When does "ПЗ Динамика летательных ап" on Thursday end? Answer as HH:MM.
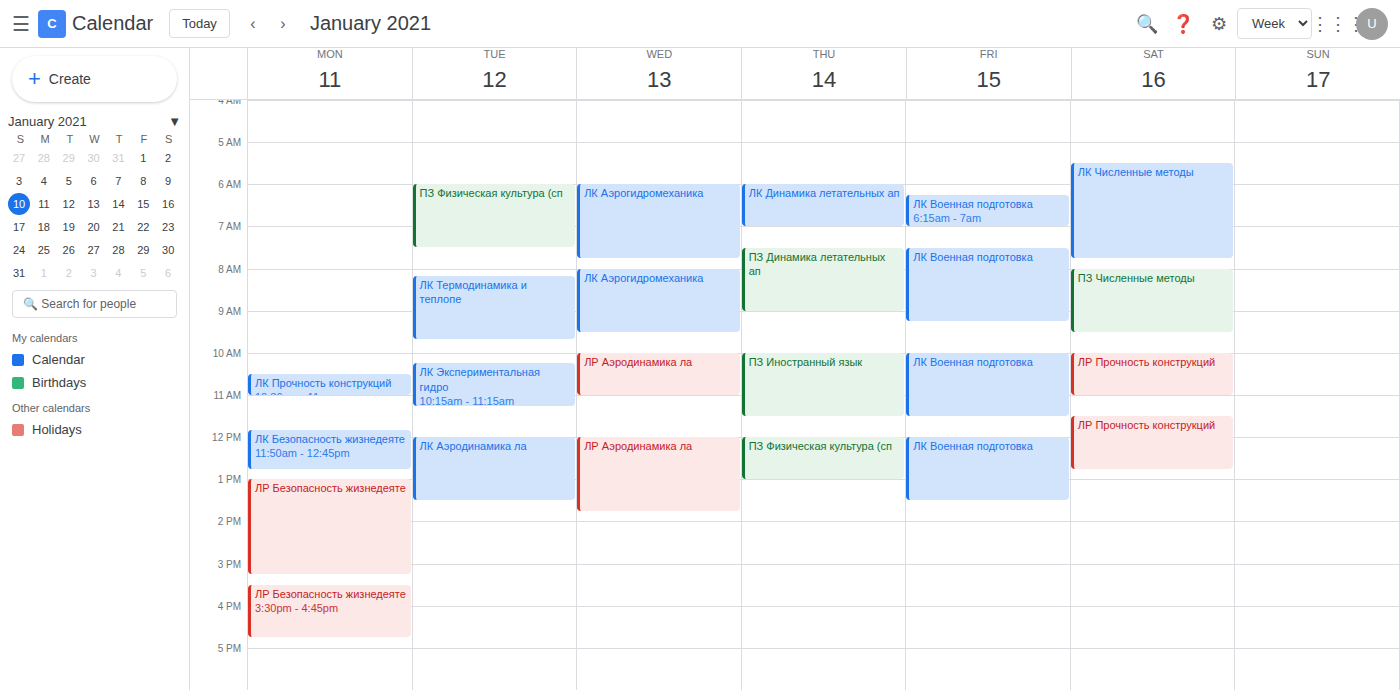
09:00